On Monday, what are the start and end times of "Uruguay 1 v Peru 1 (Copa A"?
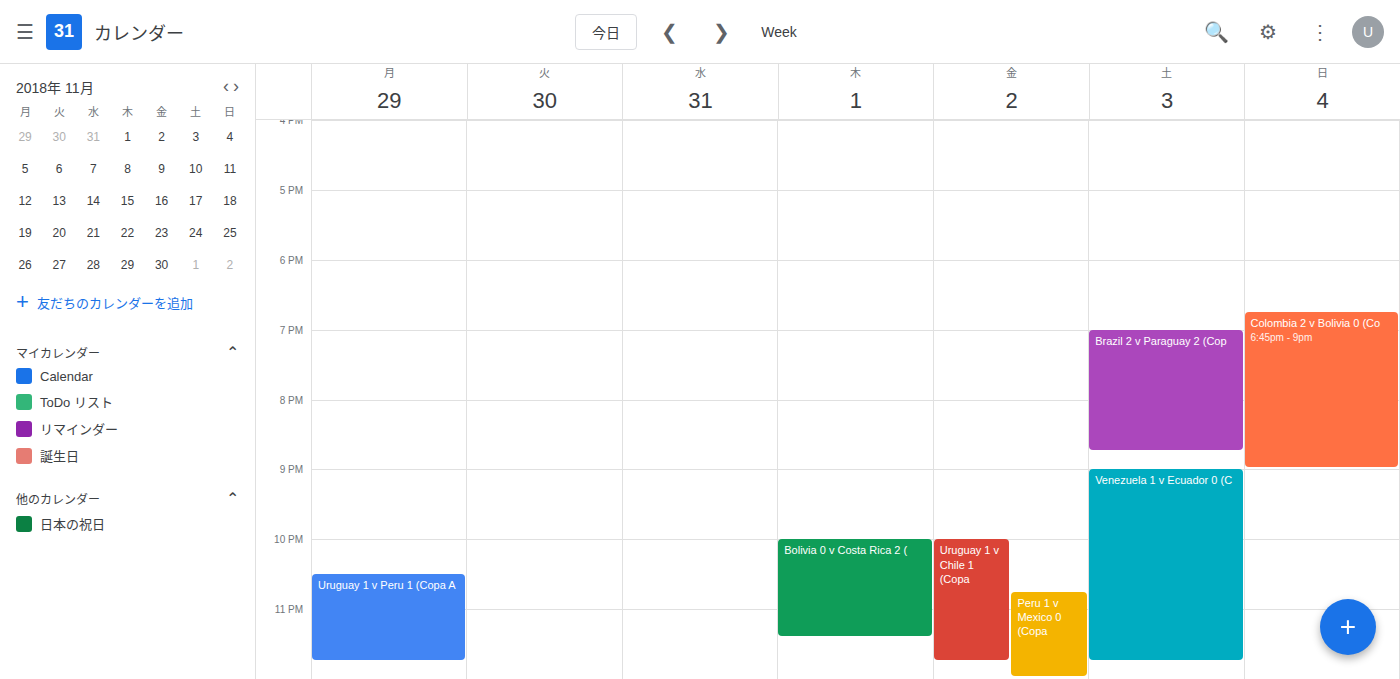
10:30 PM to 11:45 PM